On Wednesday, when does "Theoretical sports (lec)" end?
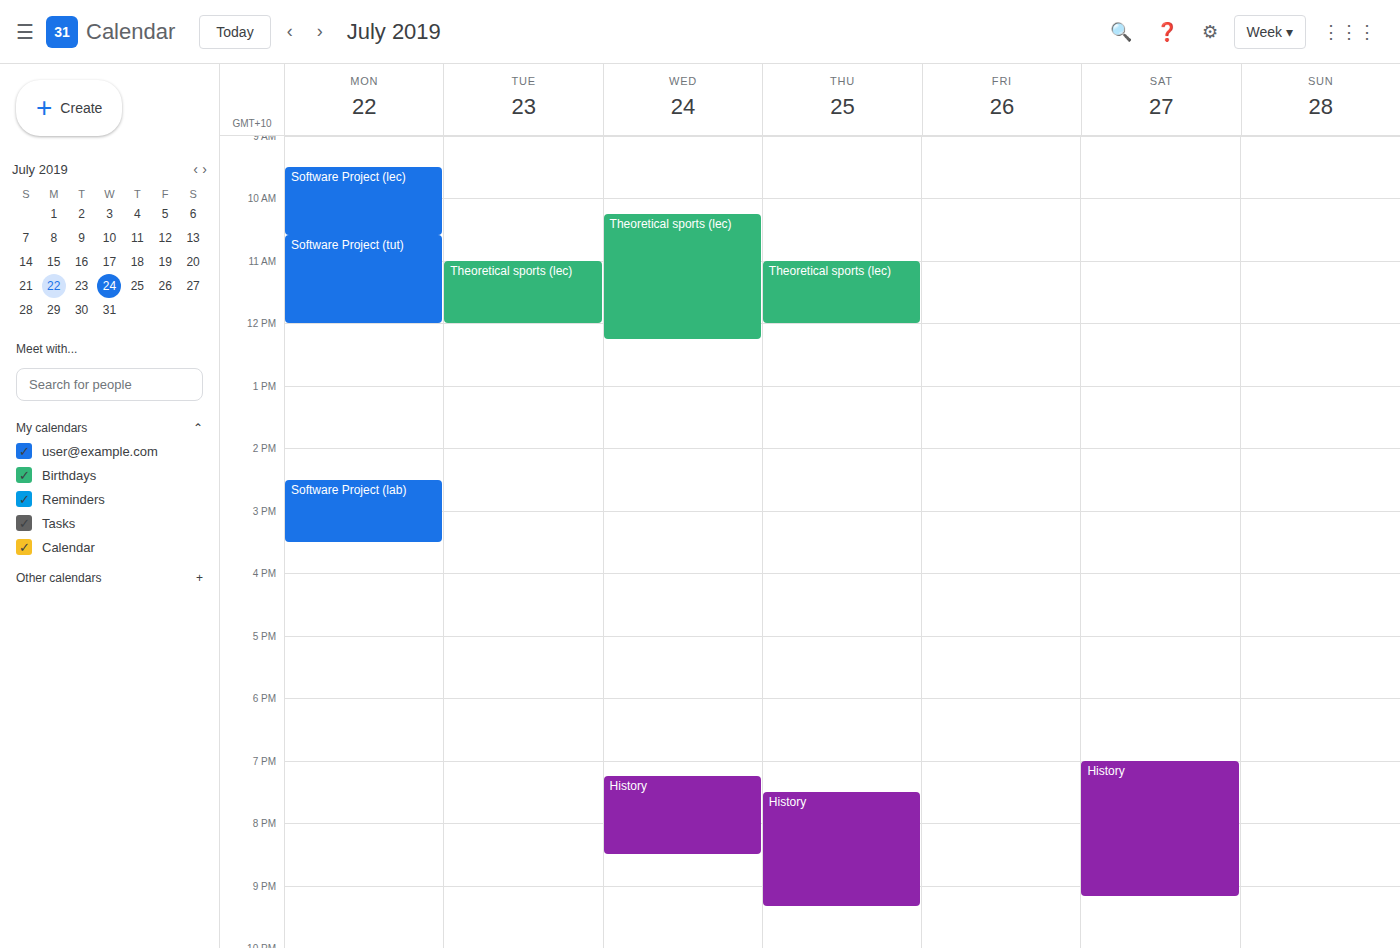
12:15 PM